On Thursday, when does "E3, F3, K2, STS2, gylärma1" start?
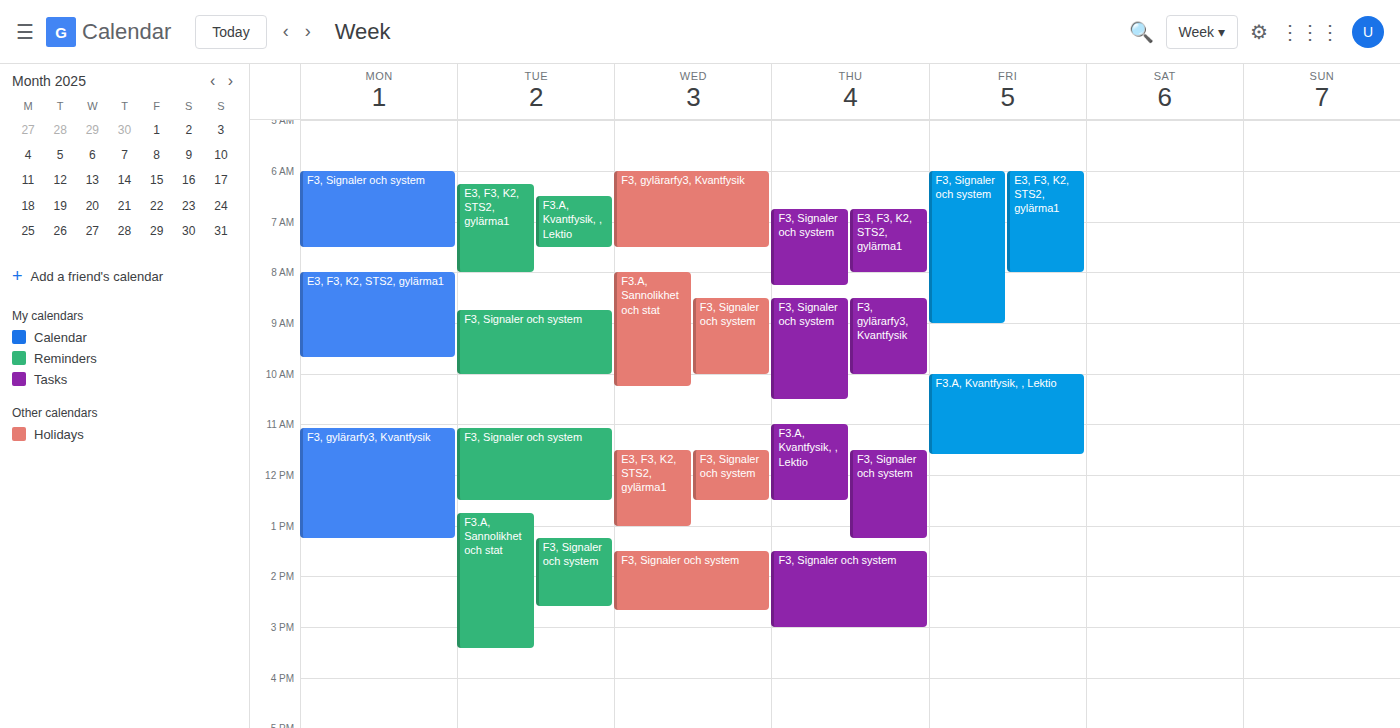
06:45